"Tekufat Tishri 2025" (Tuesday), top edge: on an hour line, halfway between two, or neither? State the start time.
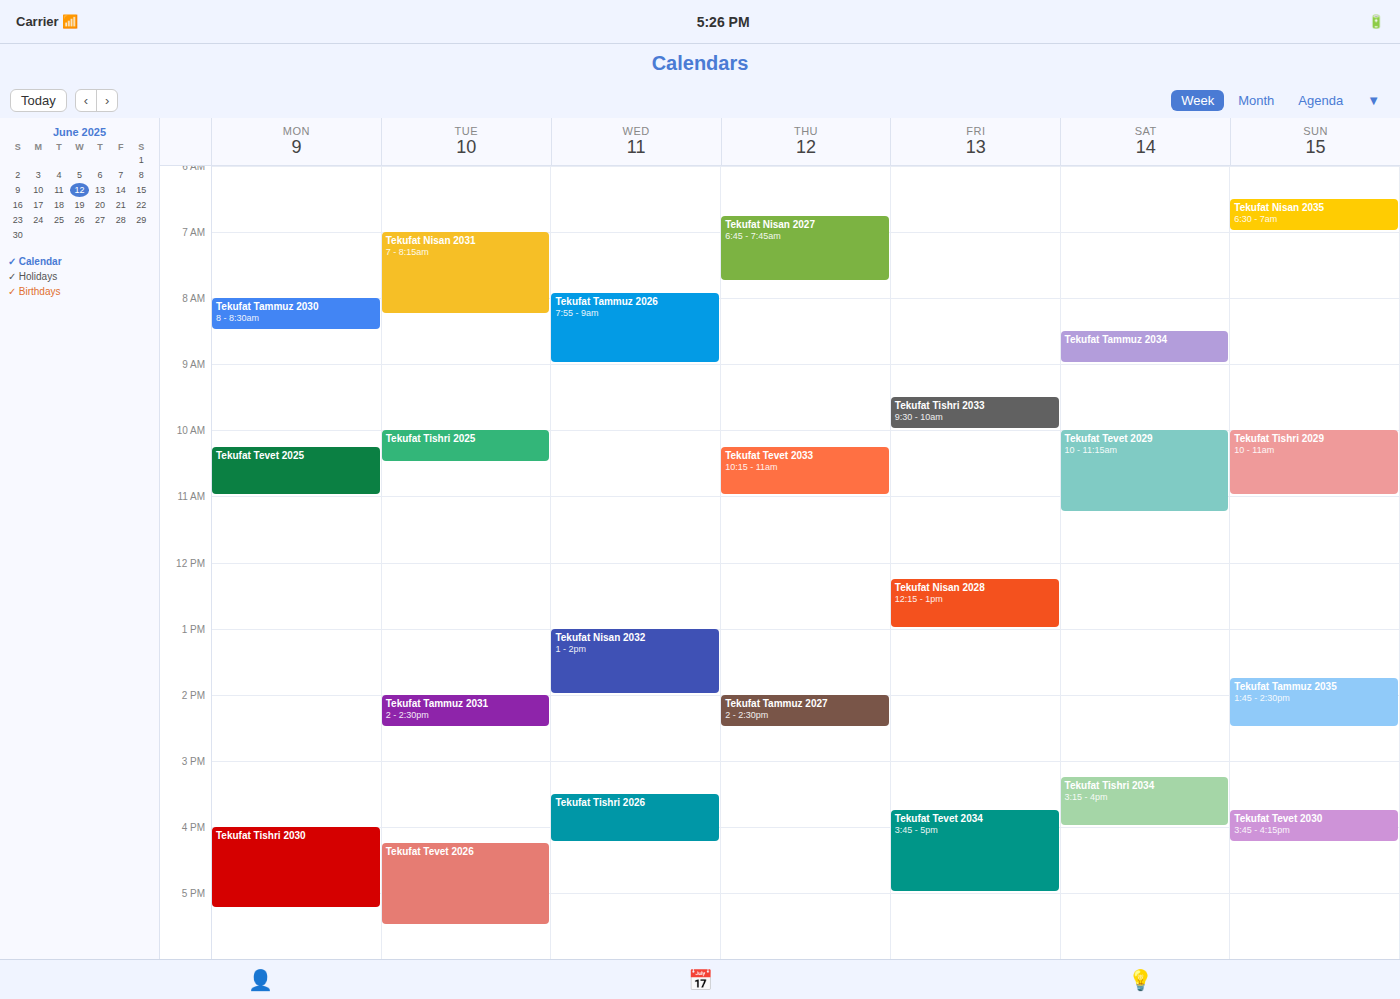
10:00 AM -- exactly on the 10 AM line.